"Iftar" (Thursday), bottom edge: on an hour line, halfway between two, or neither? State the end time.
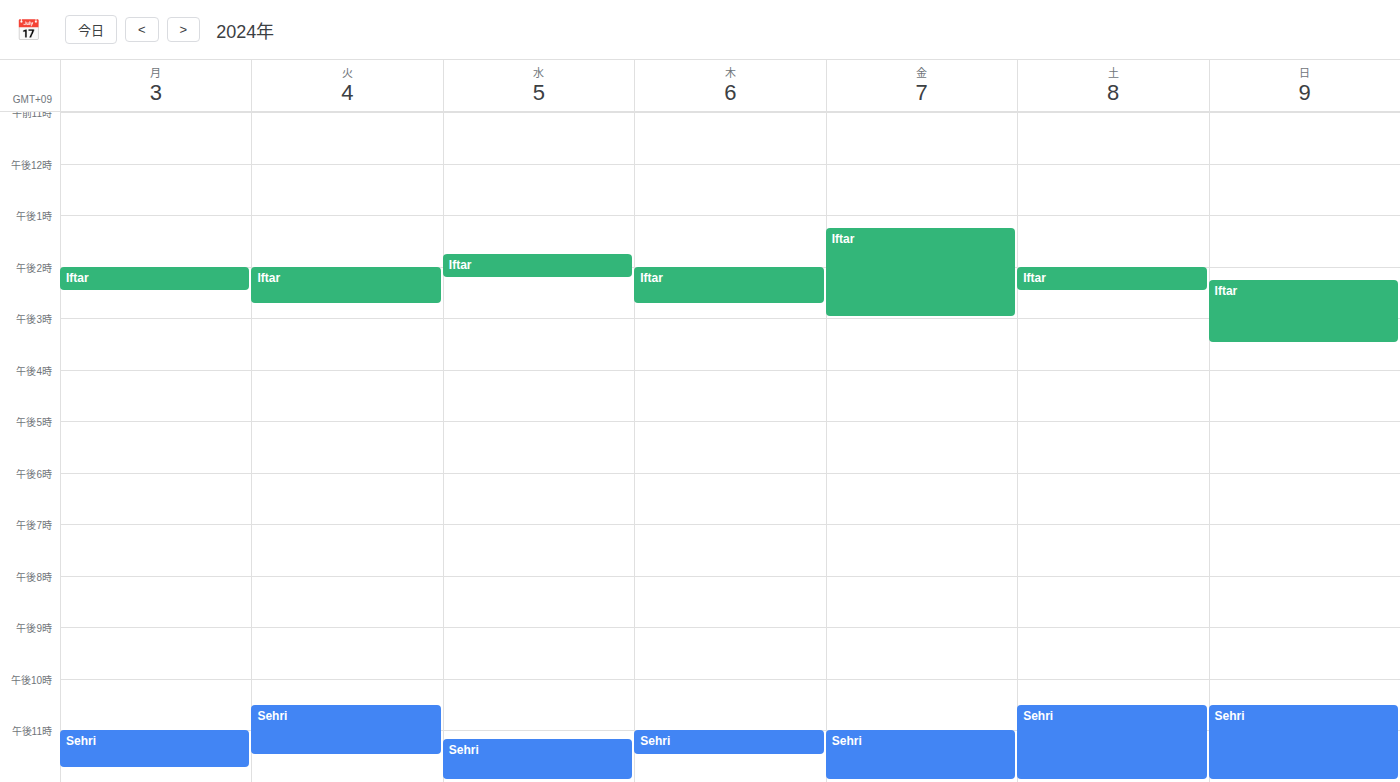
2:45 PM -- neither: three quarters of the way from the 2 PM line to the 3 PM line.